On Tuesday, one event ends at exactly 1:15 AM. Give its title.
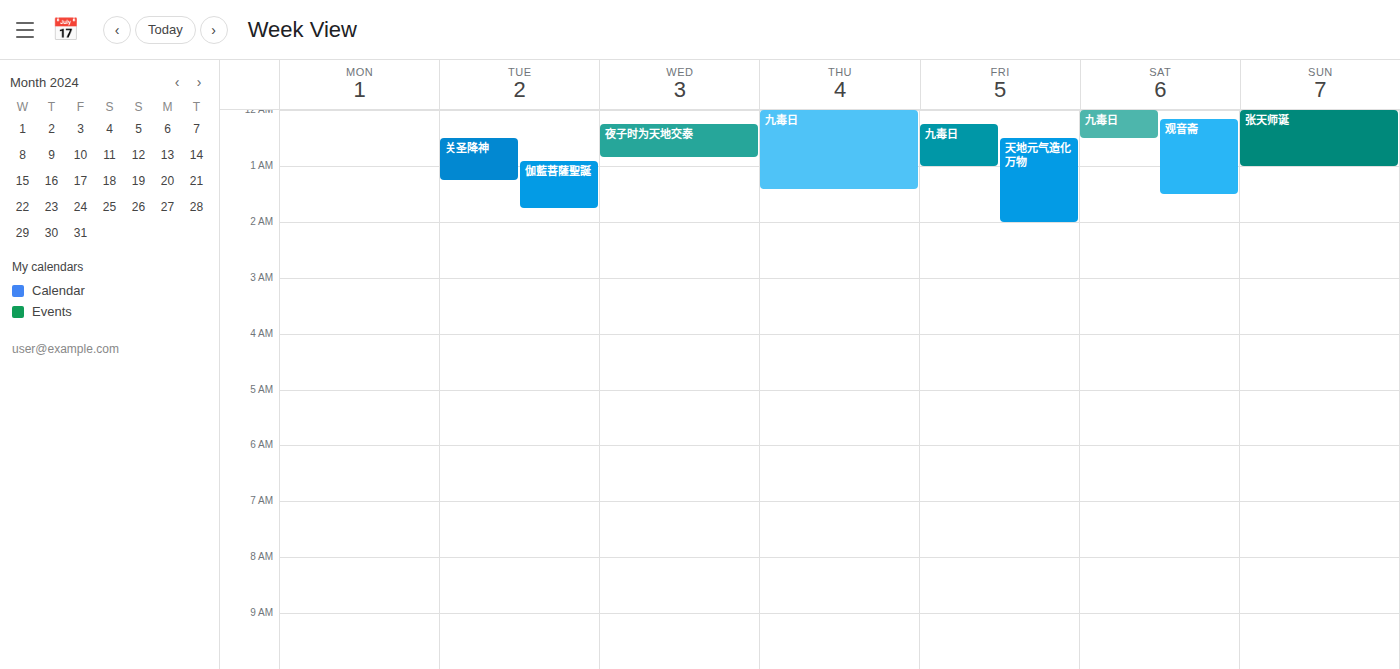
"关圣降神"